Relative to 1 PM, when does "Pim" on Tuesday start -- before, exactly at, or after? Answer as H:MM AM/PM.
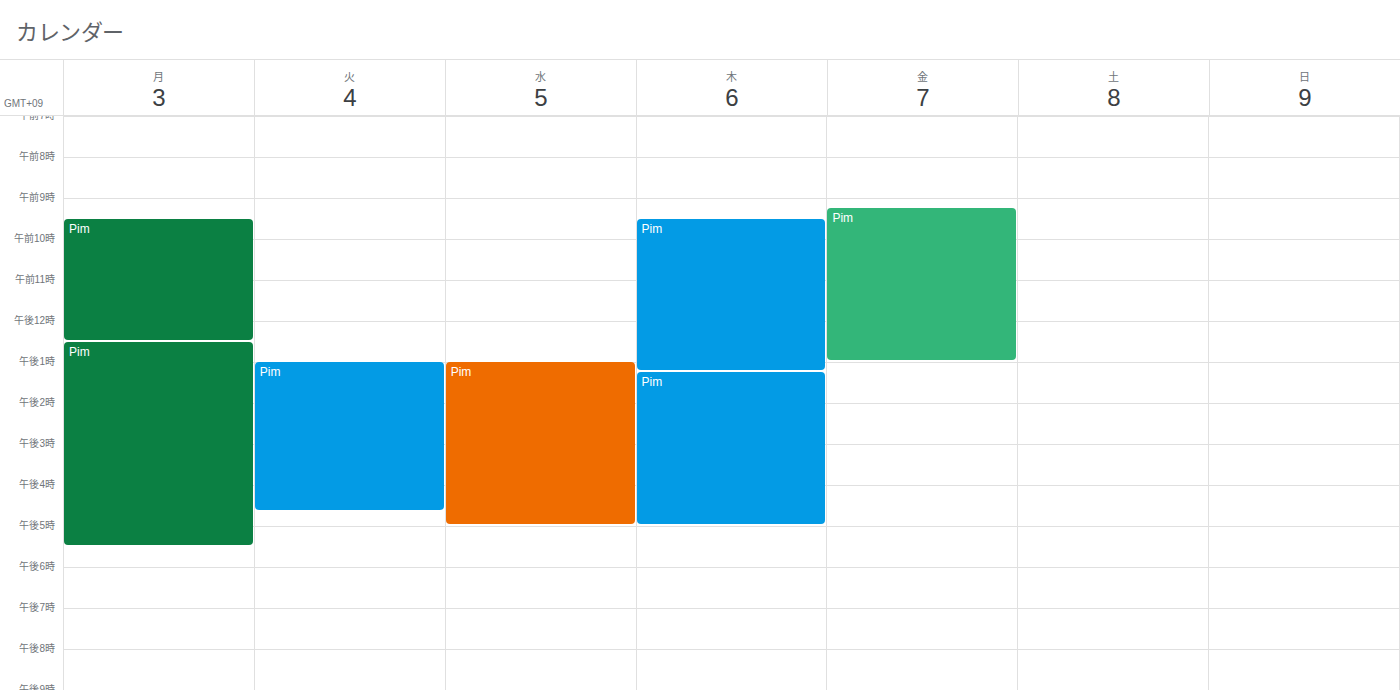
1:00 PM -- exactly at 1 PM, on the 1 PM line.